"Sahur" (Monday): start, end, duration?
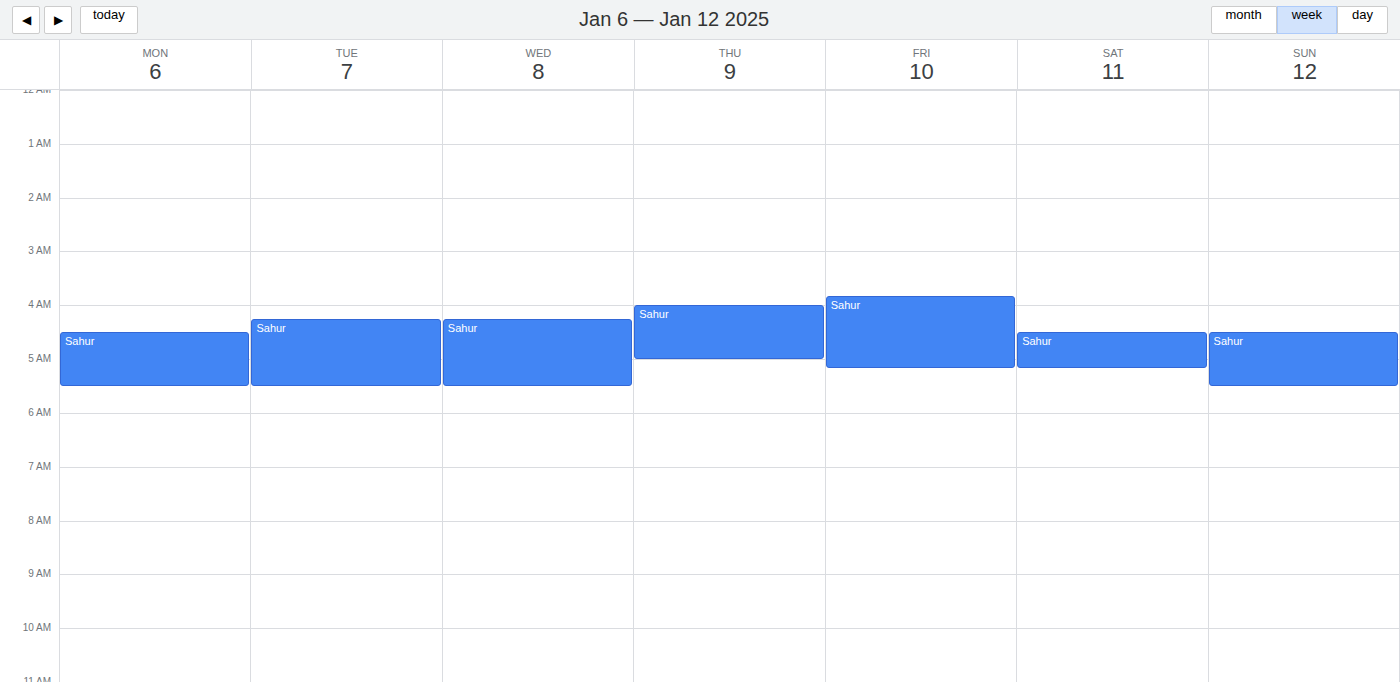
04:30 to 05:30, 1 hour